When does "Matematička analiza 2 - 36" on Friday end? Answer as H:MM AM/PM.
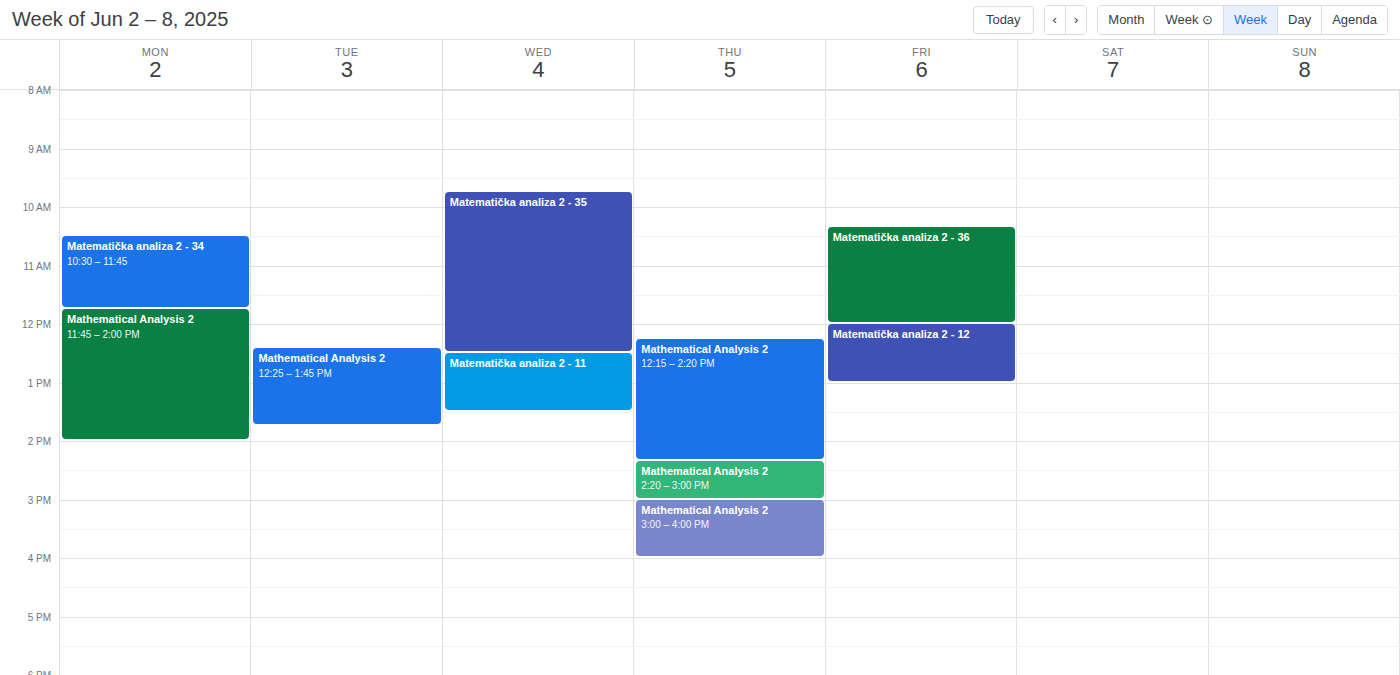
12:00 PM